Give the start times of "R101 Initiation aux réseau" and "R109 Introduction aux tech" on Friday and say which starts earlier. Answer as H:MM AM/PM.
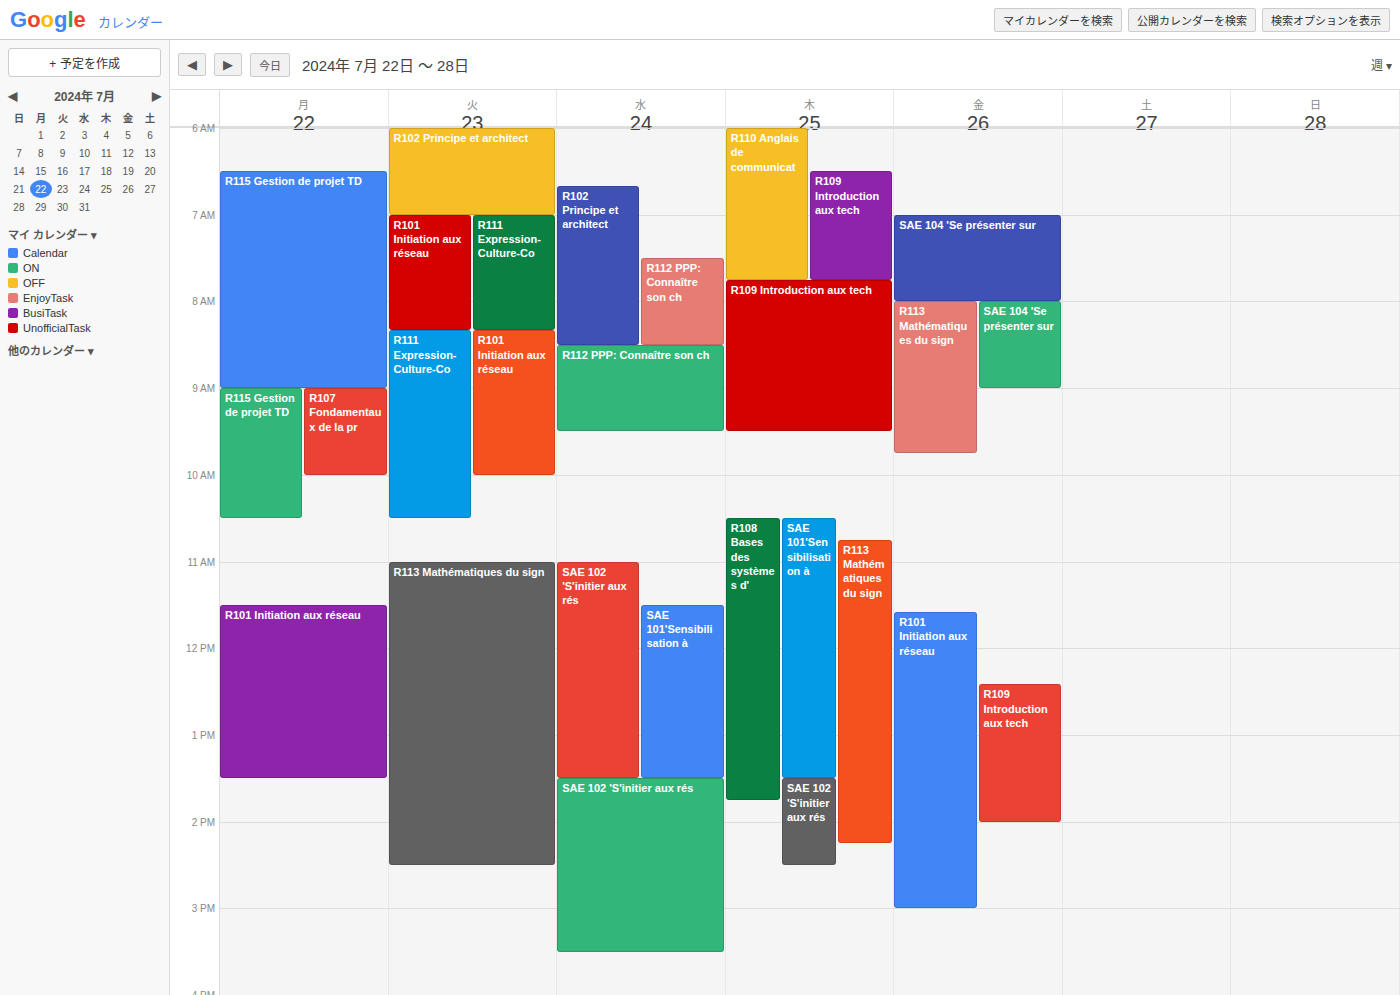
"R101 Initiation aux réseau" 11:35 AM; "R109 Introduction aux tech" 12:25 PM.